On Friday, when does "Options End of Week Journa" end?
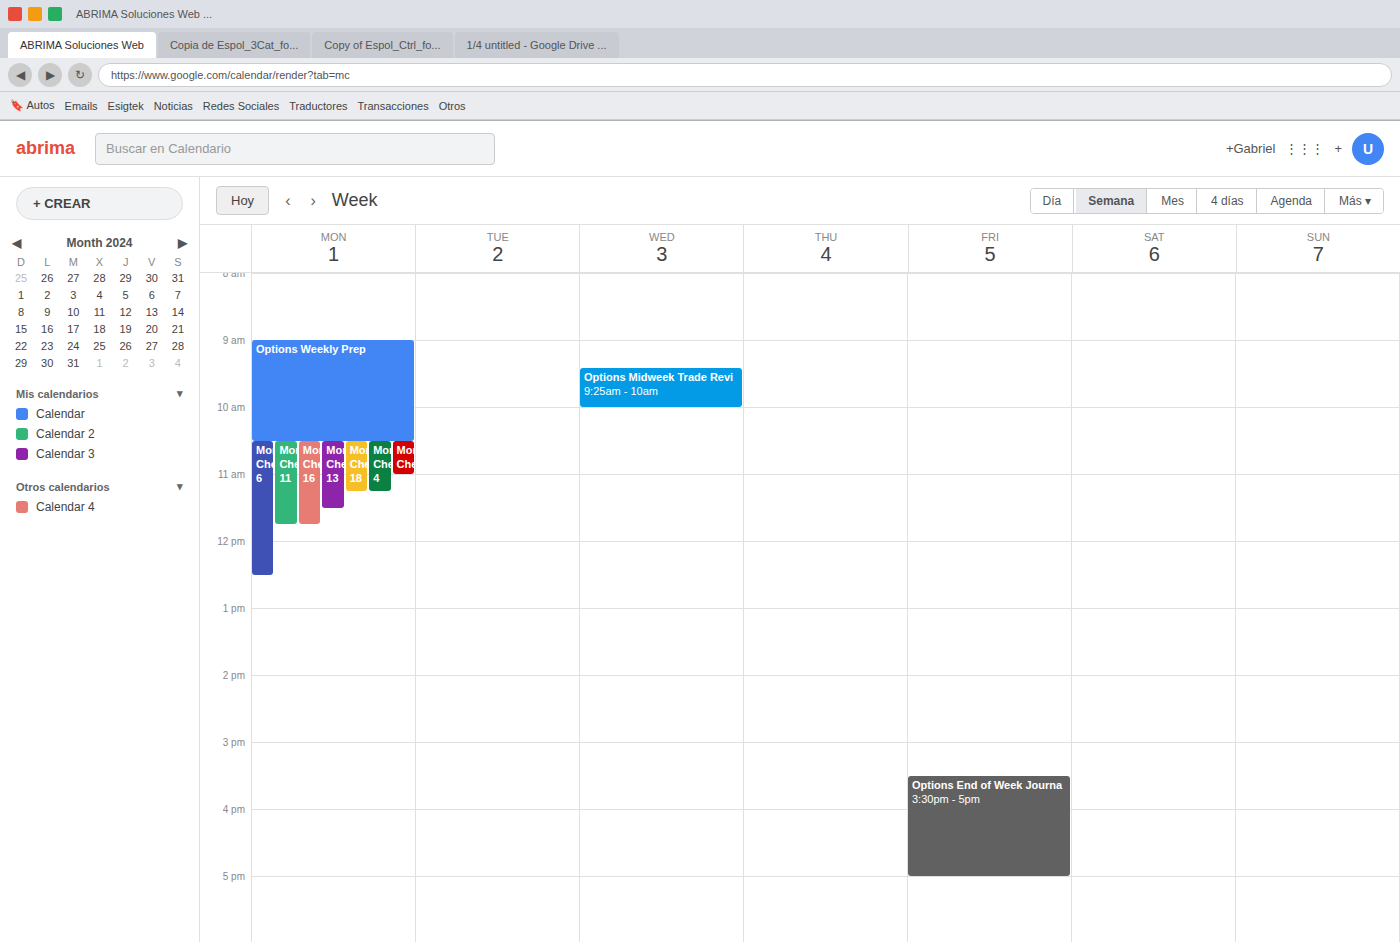
5:00 PM